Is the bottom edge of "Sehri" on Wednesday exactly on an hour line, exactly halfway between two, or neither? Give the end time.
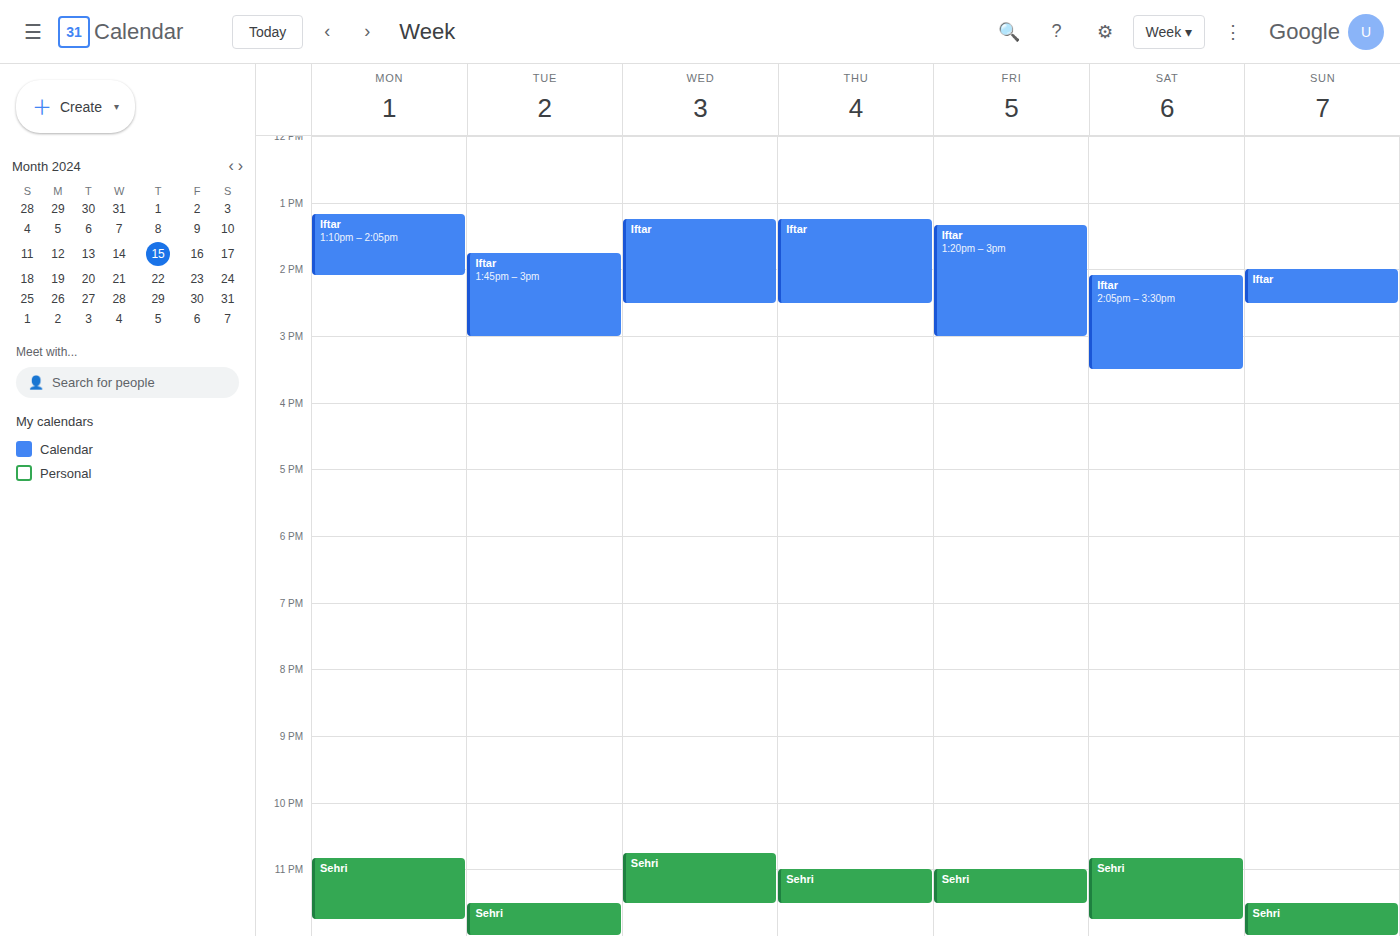
11:30 PM -- halfway between the 11 PM and 12 AM lines.